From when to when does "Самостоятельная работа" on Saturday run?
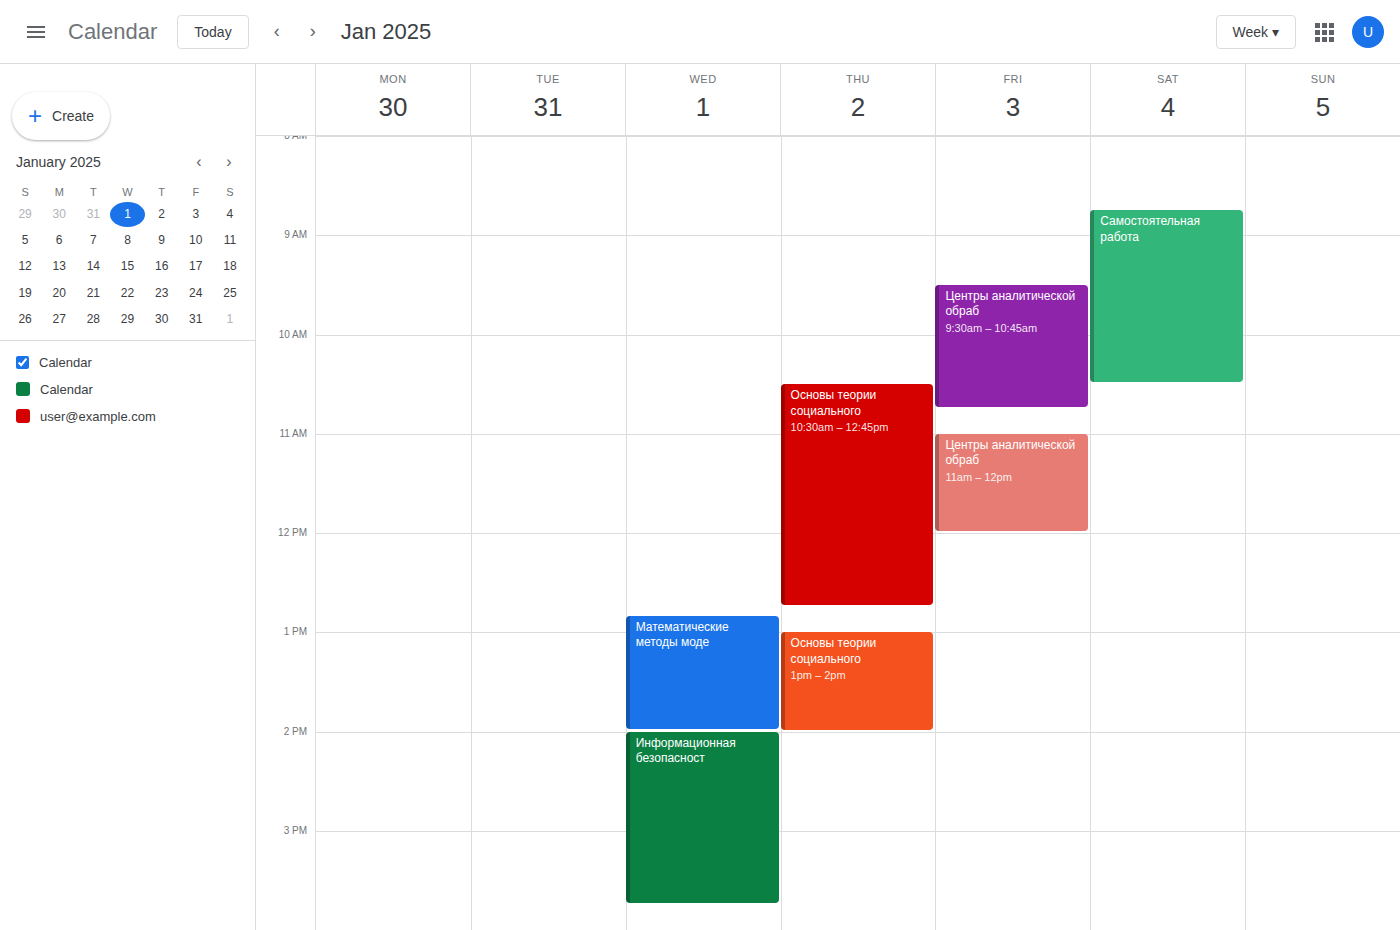
8:45 AM to 10:30 AM